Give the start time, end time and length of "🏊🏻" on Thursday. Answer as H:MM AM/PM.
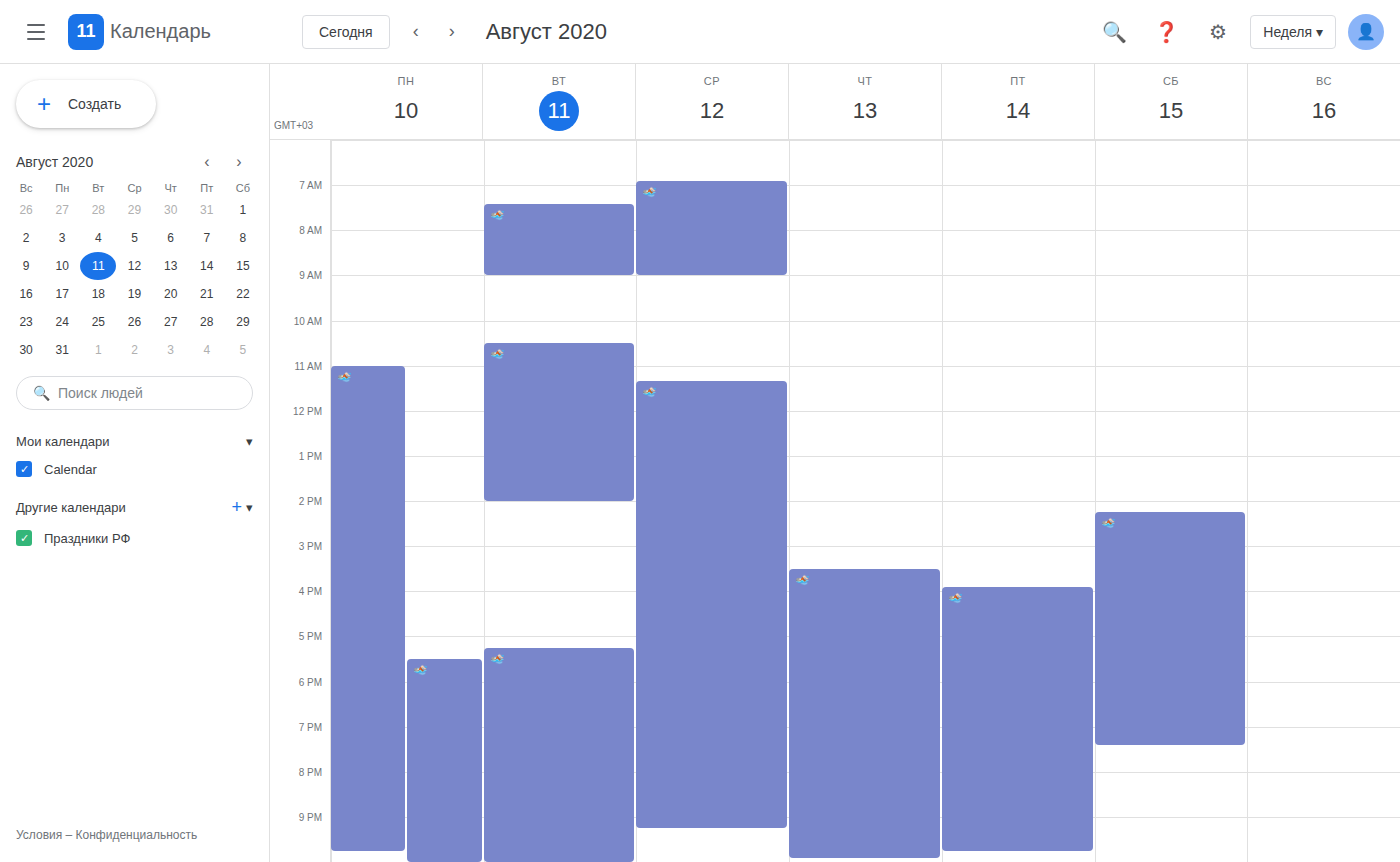
3:30 PM to 9:55 PM, 6 hours 25 minutes